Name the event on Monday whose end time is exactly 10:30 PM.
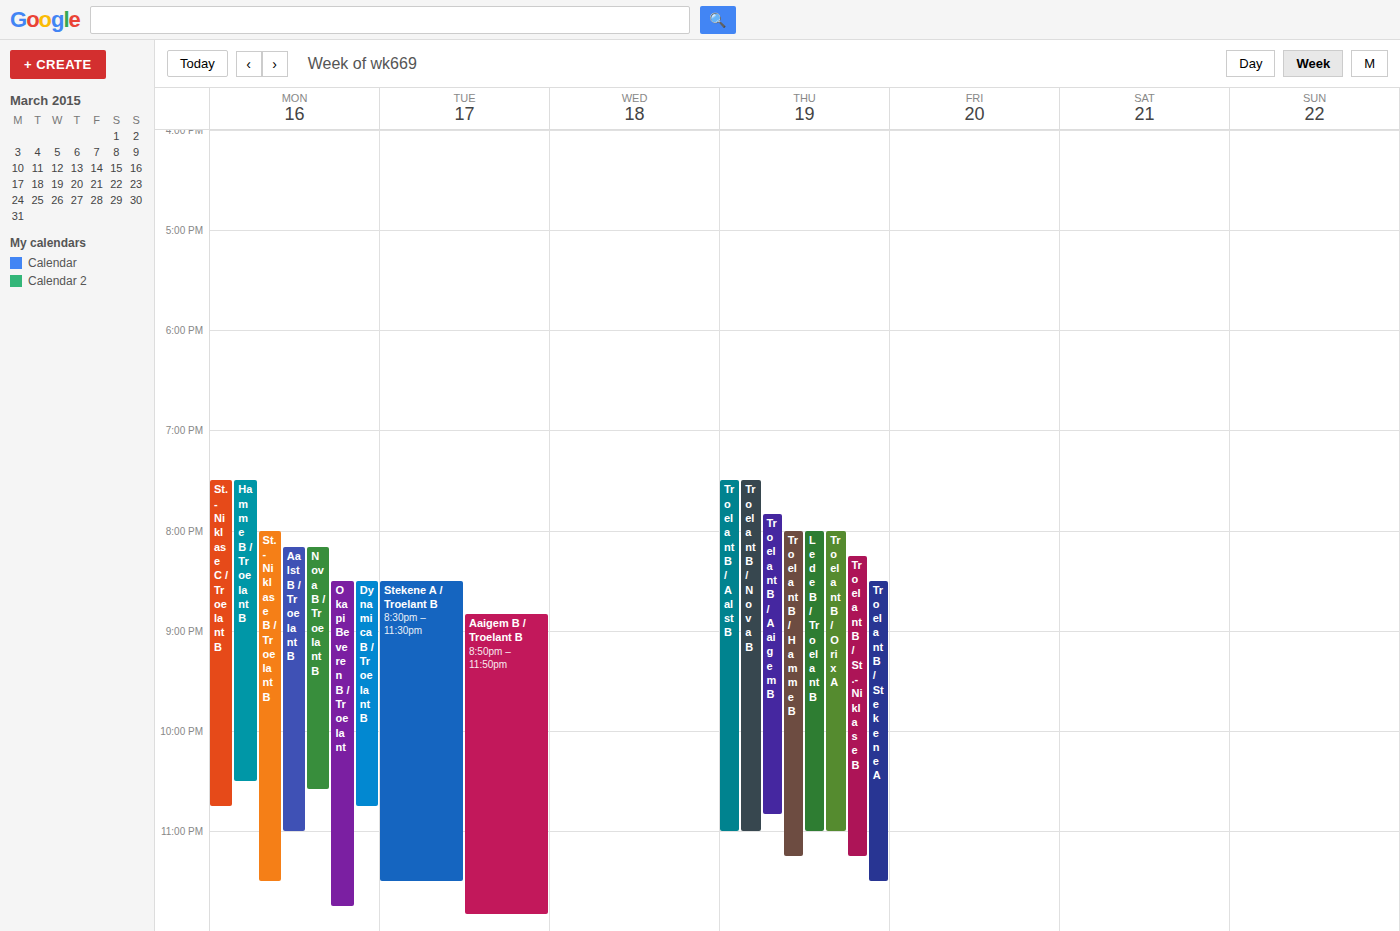
"Hamme B / Troelant B"